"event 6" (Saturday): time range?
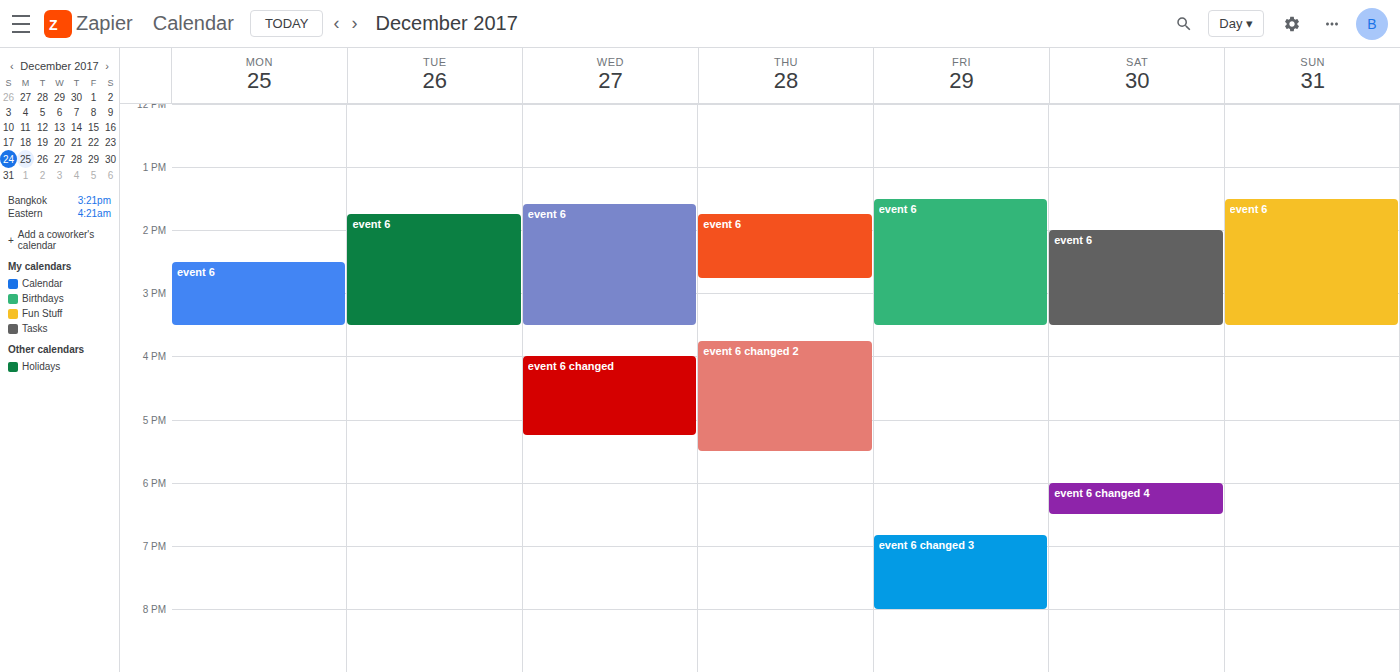
2:00 PM to 3:30 PM